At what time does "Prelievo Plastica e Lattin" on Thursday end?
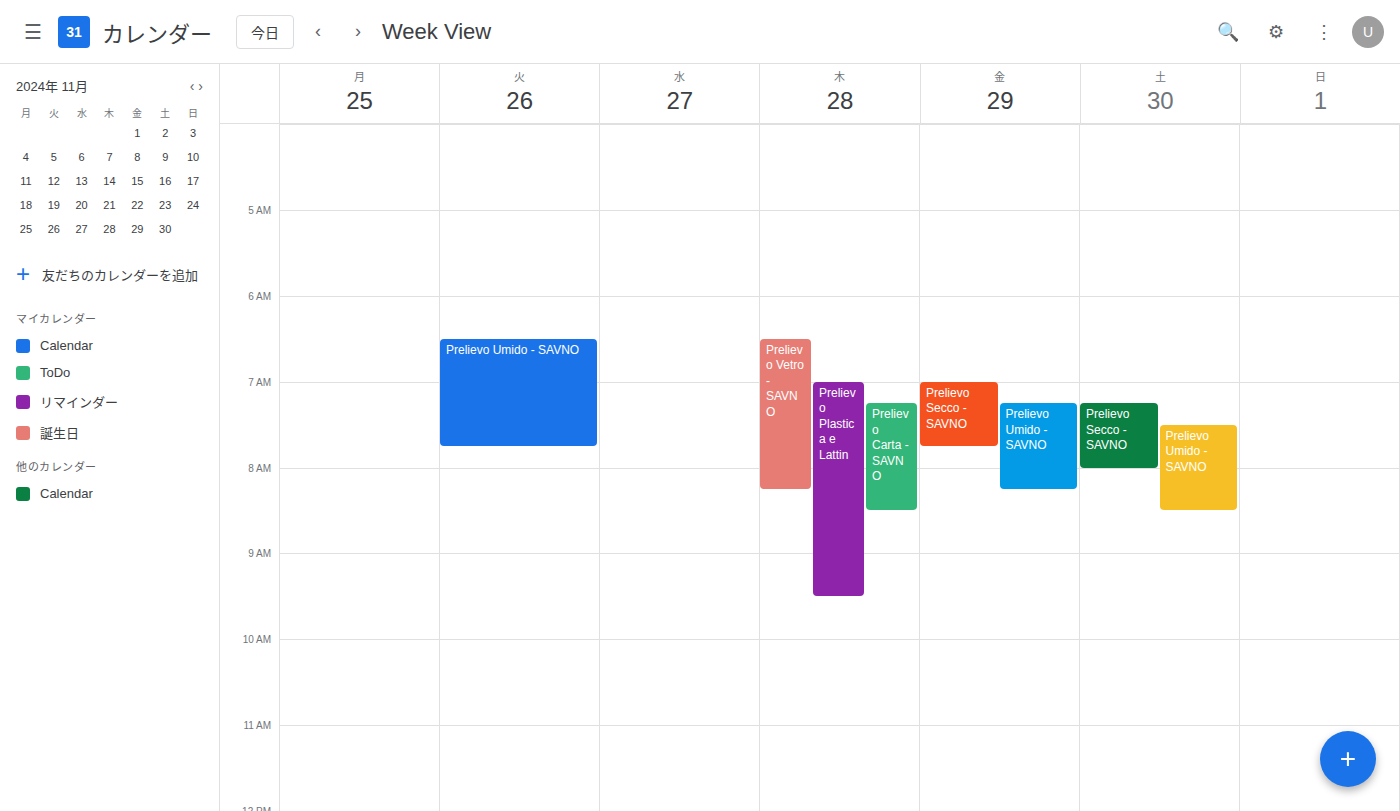
9:30 AM